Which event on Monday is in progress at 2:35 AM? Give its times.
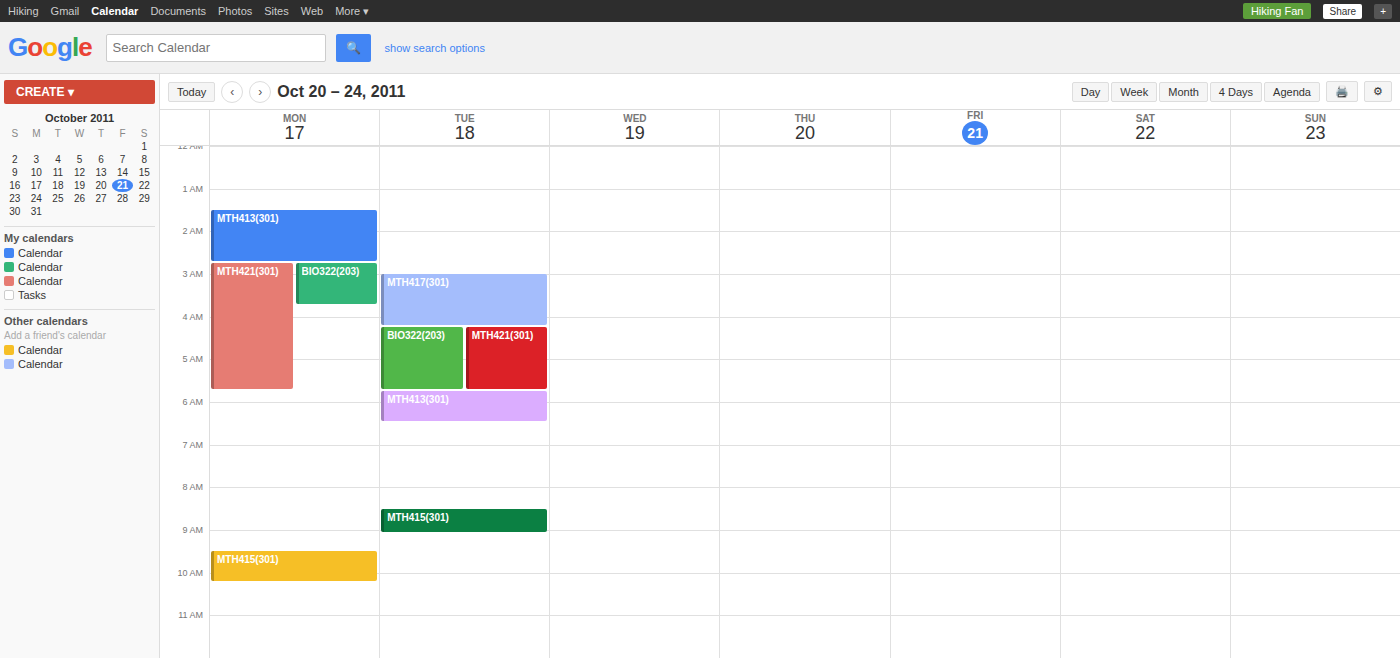
"MTH413(301)", 1:30 AM to 2:45 AM